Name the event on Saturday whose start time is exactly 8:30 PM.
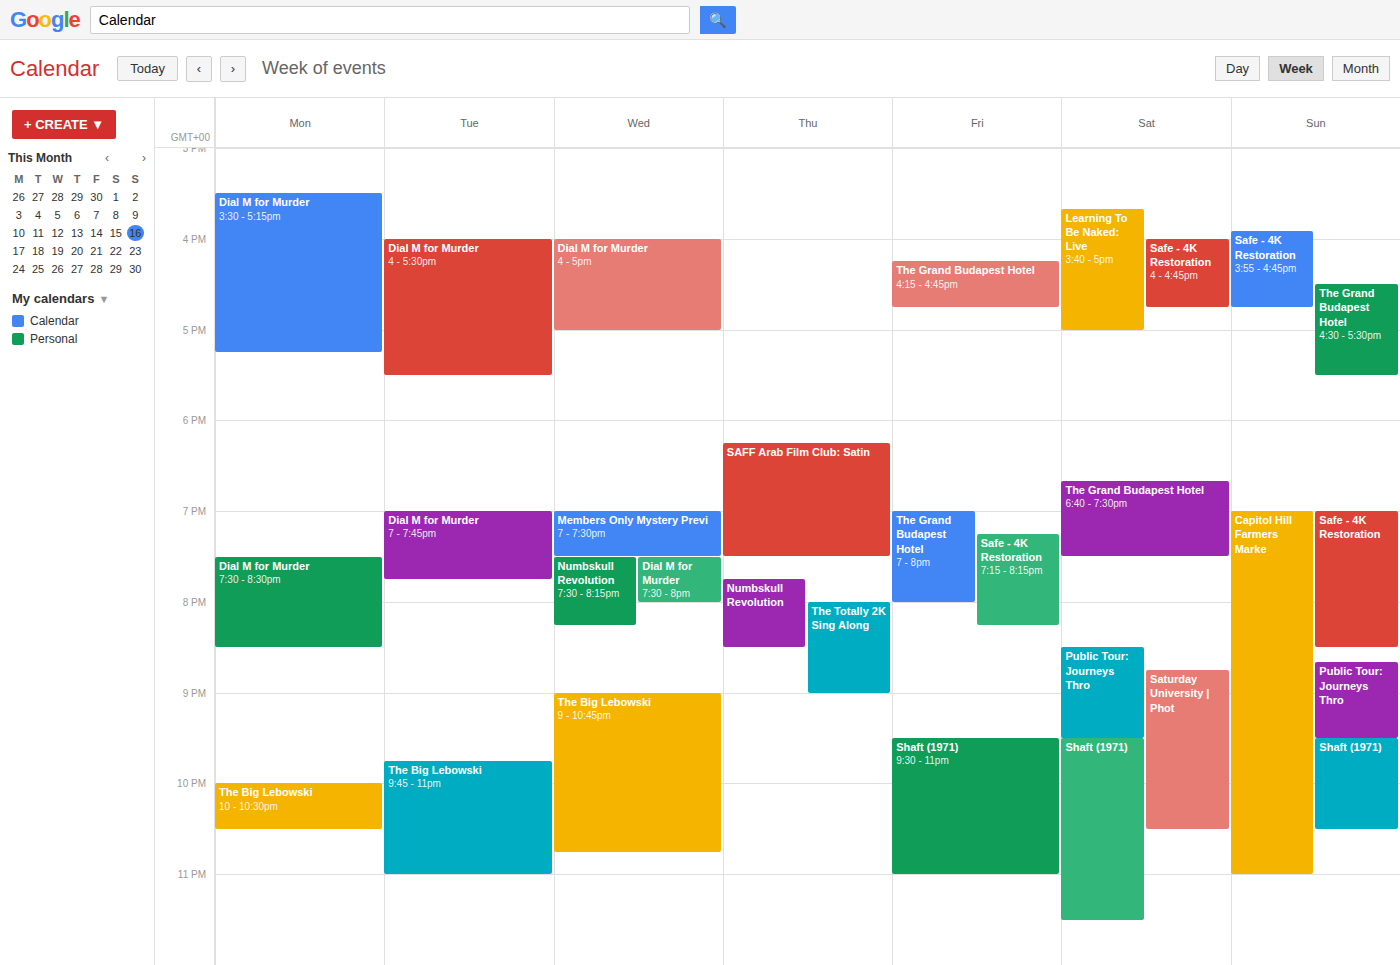
"Public Tour: Journeys Thro"